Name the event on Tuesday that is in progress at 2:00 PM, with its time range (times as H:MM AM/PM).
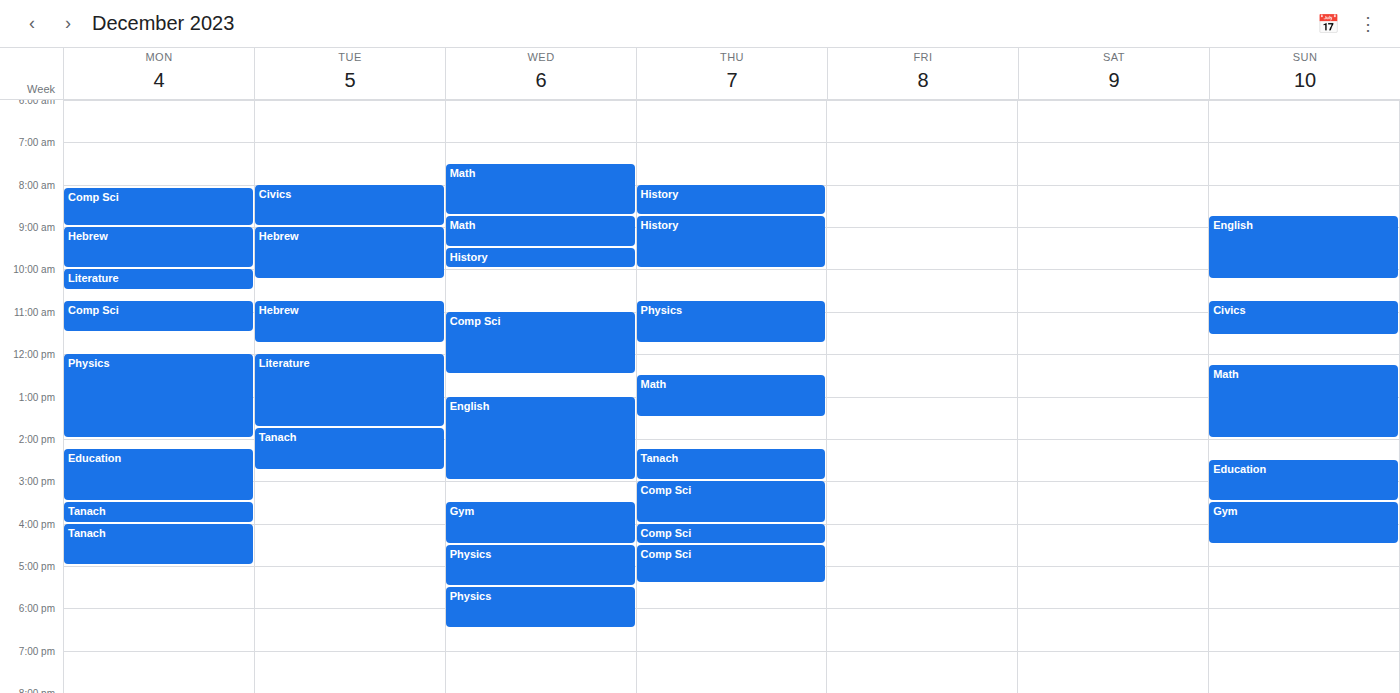
"Tanach", 1:45 PM to 2:45 PM